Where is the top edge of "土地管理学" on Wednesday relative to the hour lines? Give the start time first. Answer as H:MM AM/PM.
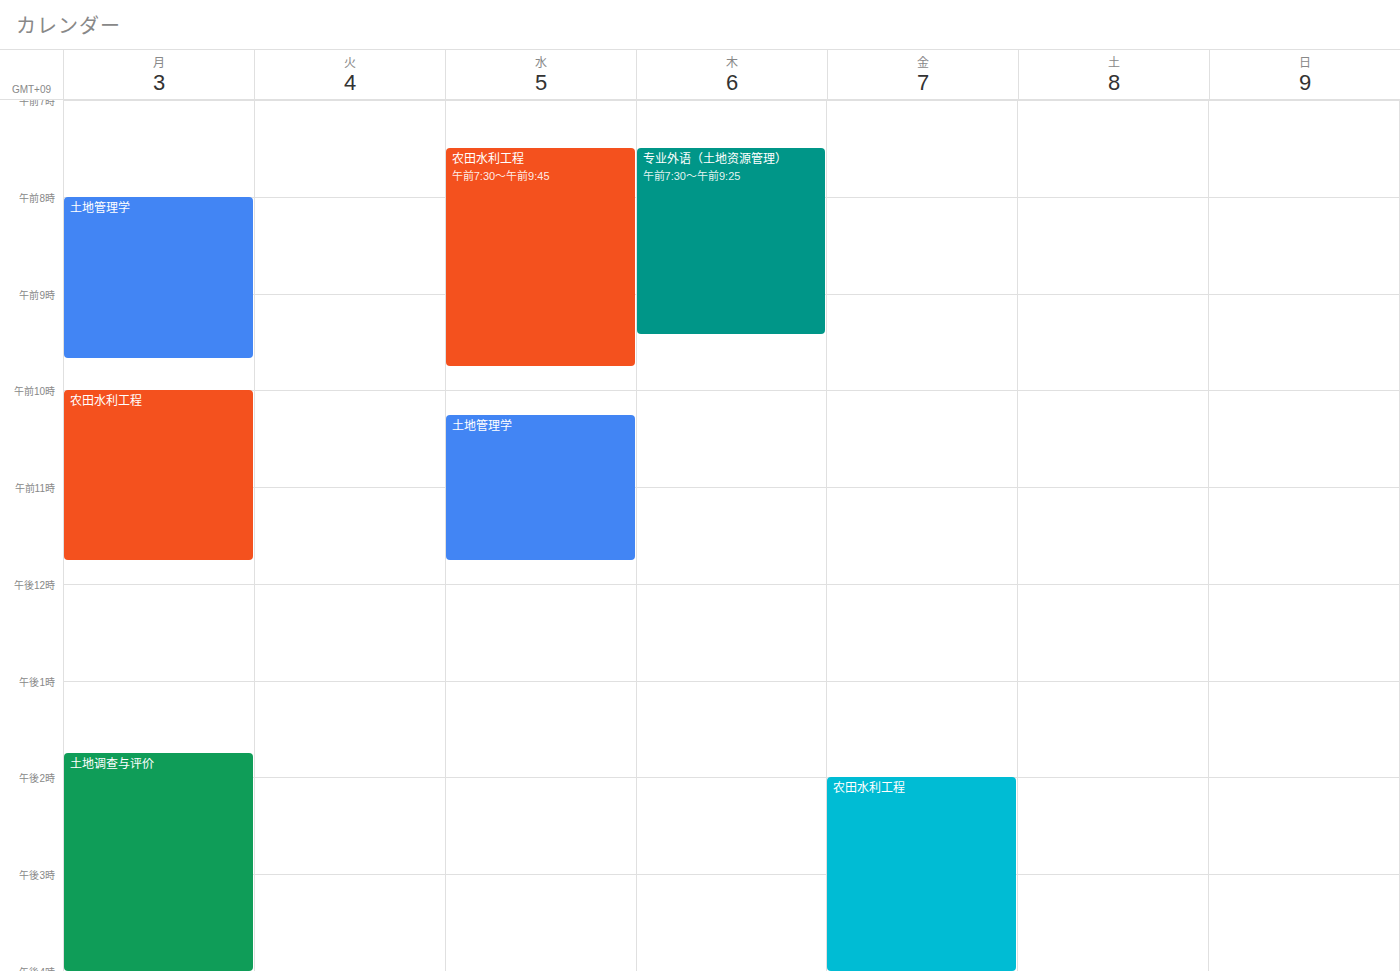
10:15 AM -- neither: a quarter of the way from the 10 AM line to the 11 AM line.